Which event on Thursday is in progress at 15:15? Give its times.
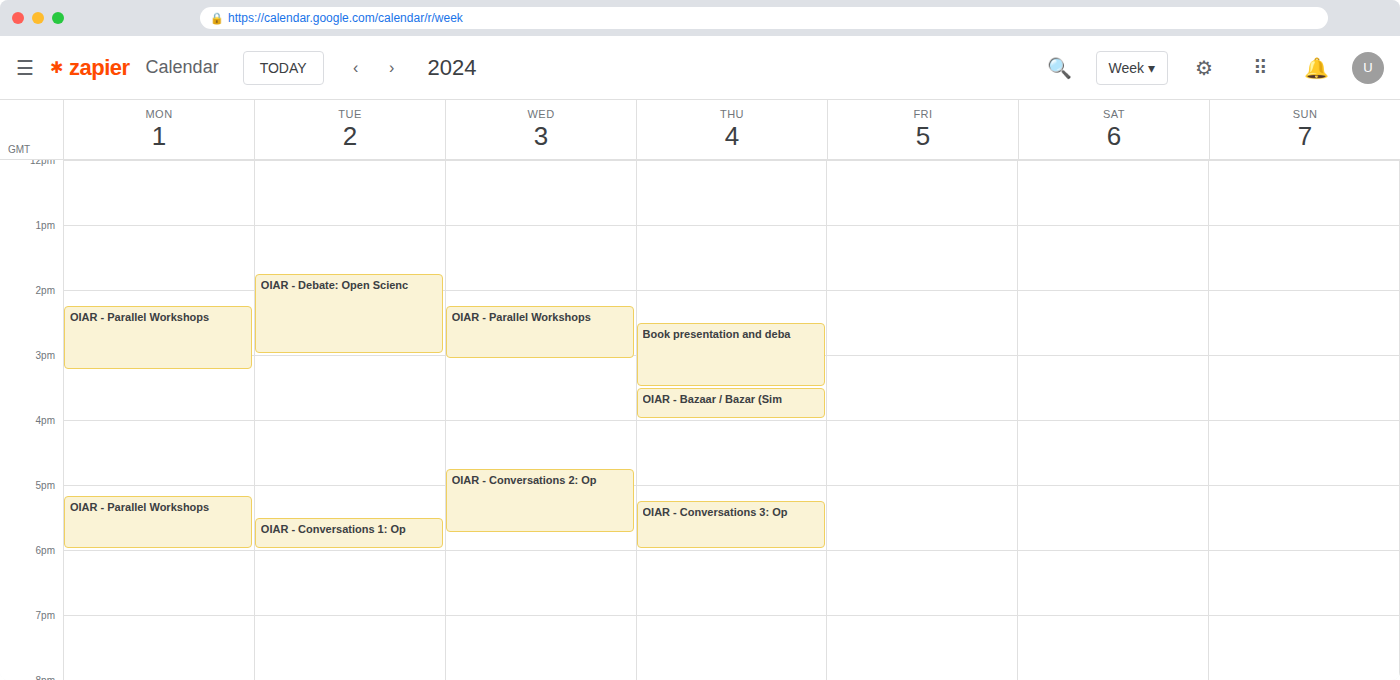
"Book presentation and deba", 14:30 to 15:30